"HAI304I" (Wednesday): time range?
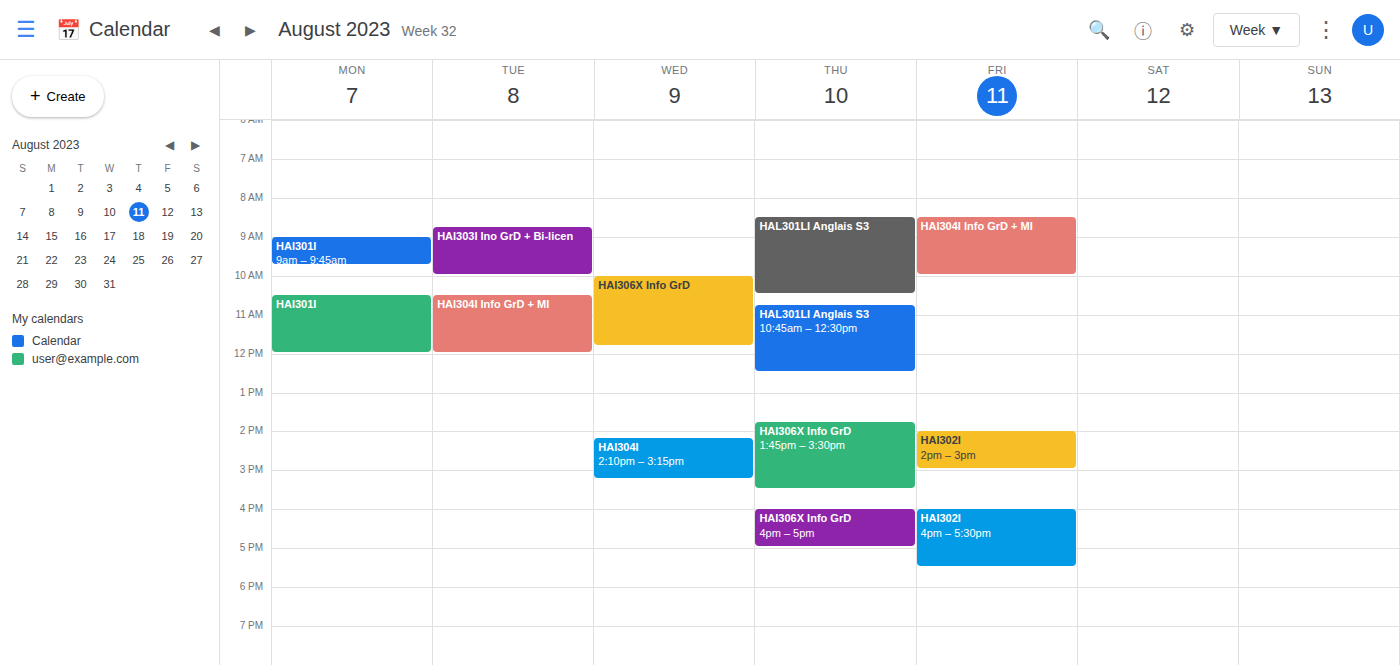
2:10 PM to 3:15 PM